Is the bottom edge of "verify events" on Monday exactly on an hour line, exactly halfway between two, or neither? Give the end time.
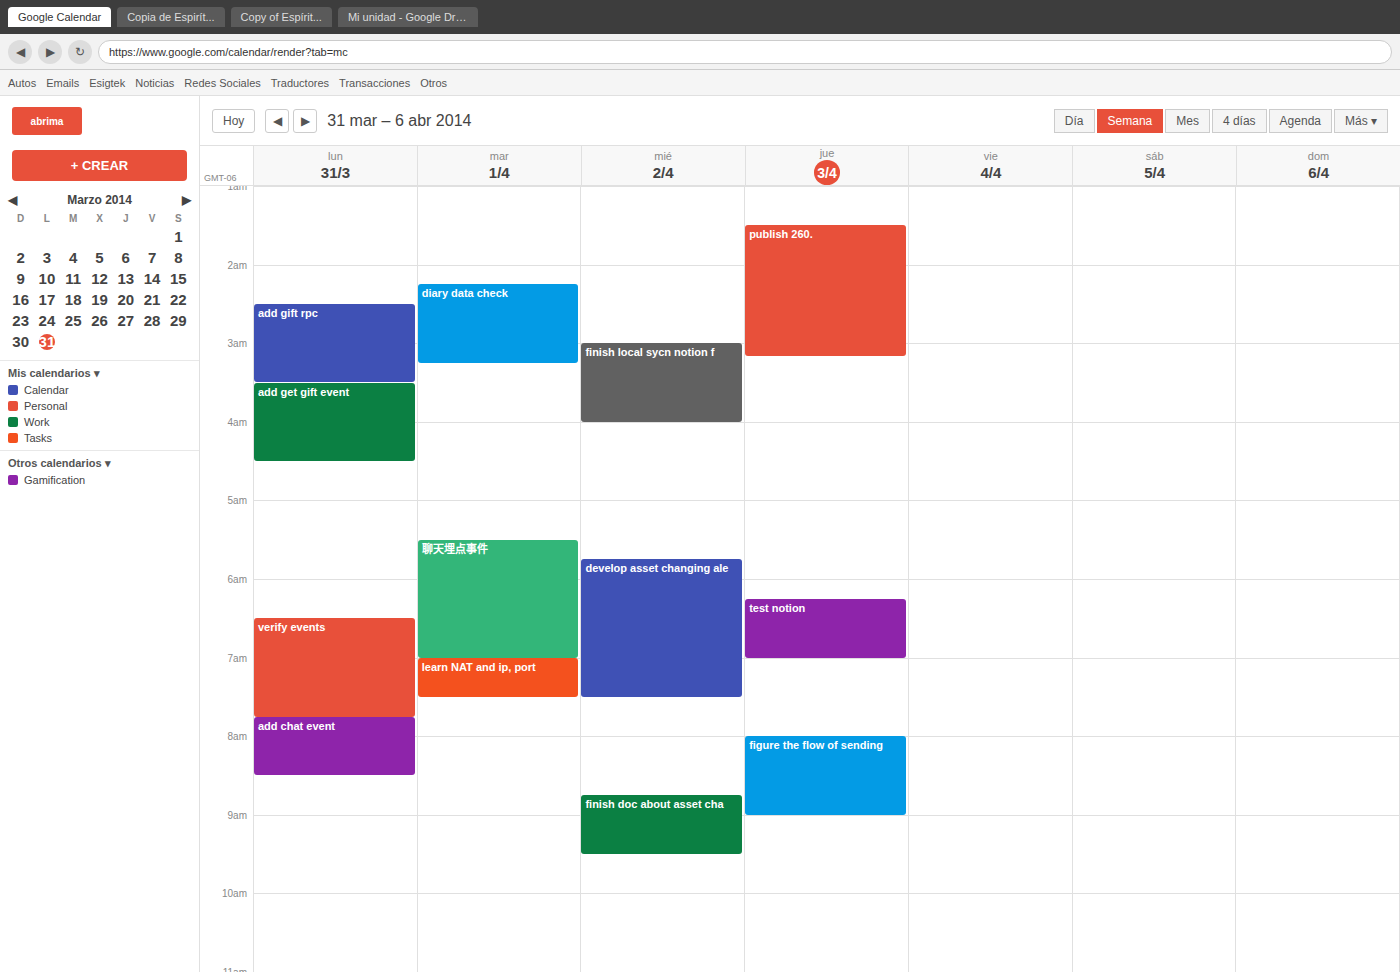
7:45 AM -- neither: three quarters of the way from the 7 AM line to the 8 AM line.